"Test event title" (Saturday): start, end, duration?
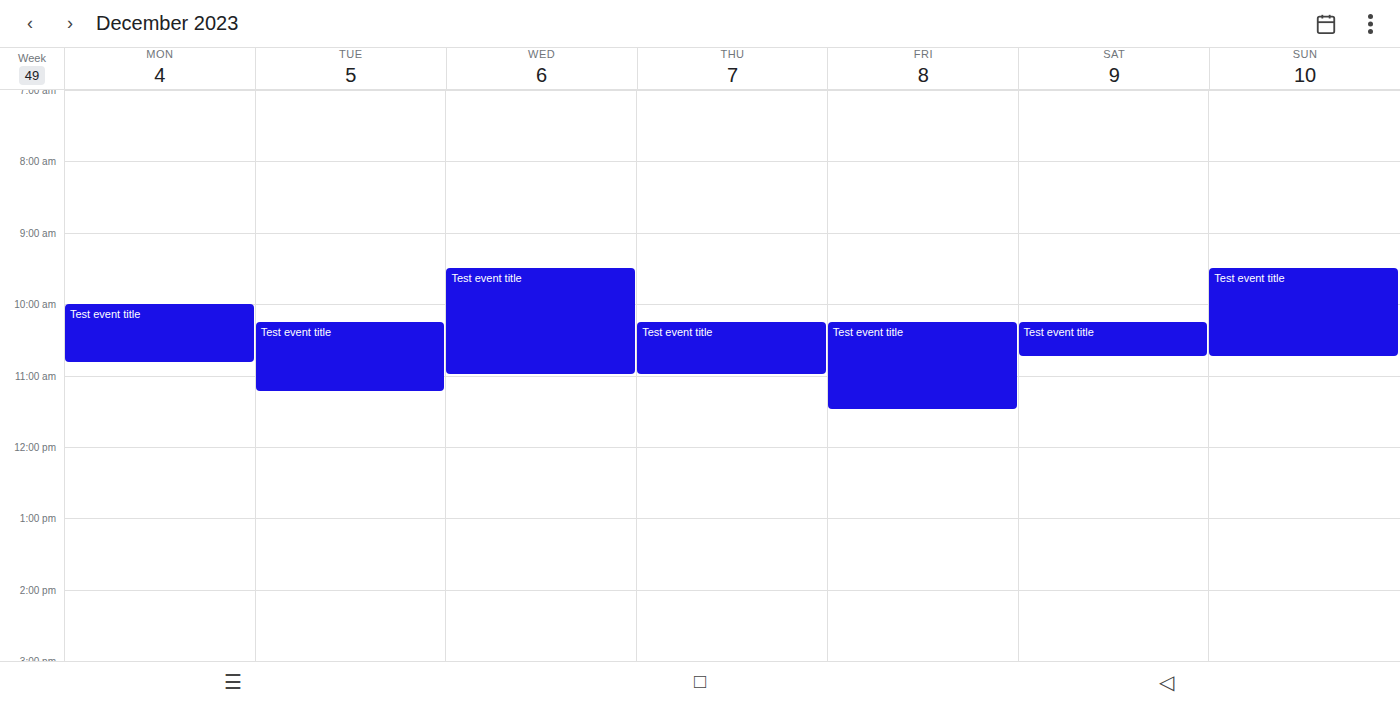
10:15 AM to 10:45 AM, 30 minutes